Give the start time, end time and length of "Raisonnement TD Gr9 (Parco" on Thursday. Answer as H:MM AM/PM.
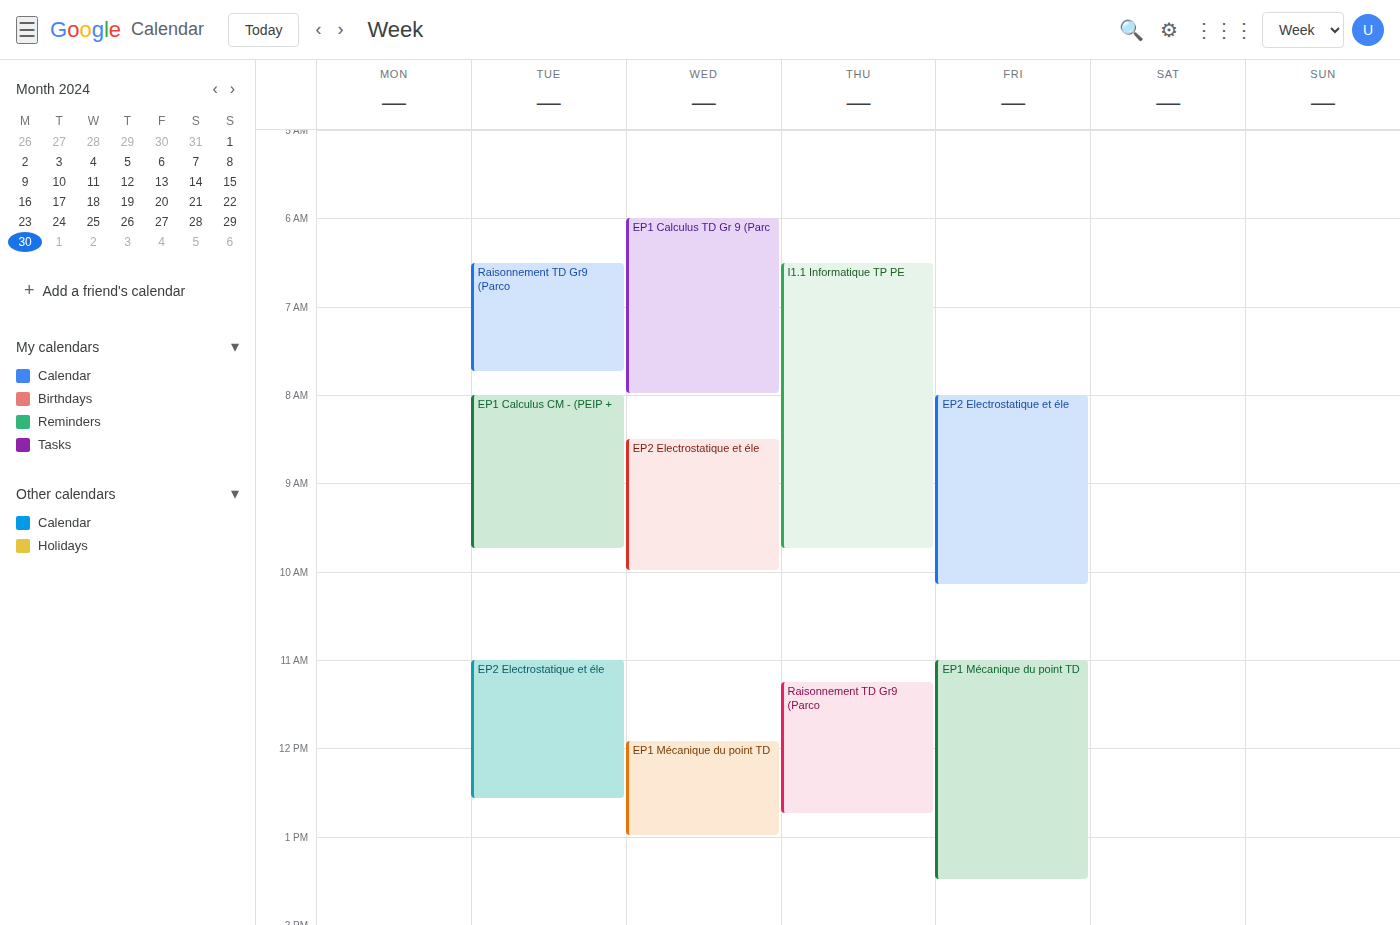
11:15 AM to 12:45 PM, 1 hour 30 minutes